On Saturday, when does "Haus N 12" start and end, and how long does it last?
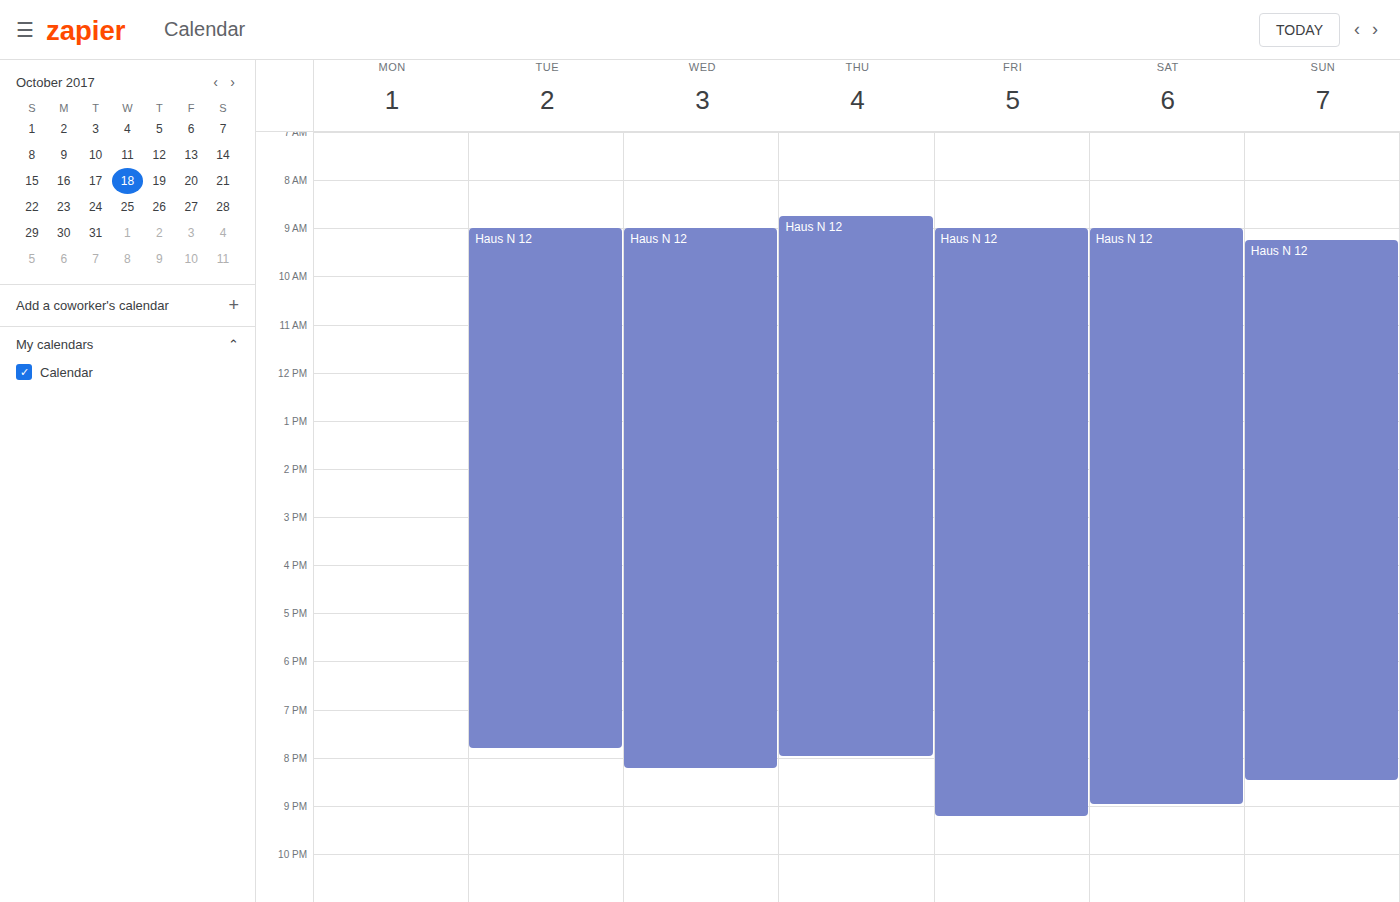
9:00 AM to 9:00 PM, 12 hours